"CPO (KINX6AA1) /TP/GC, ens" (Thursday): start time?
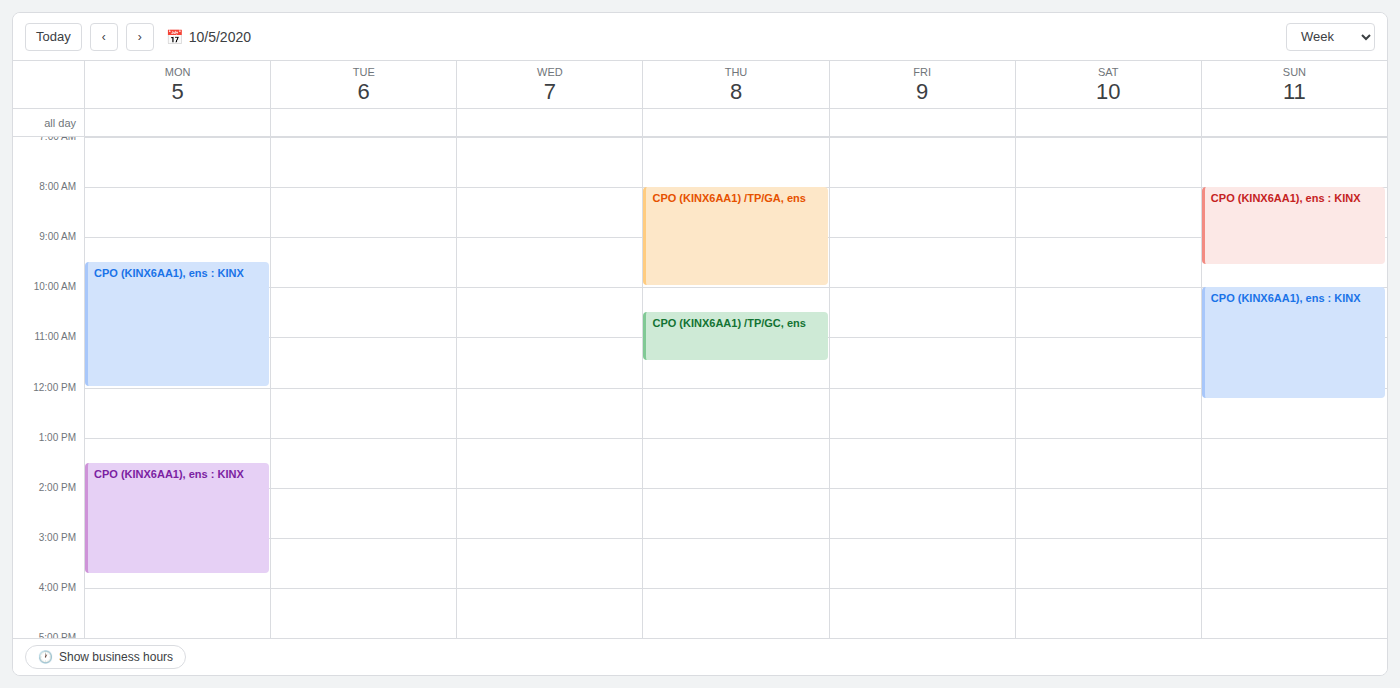
10:30 AM